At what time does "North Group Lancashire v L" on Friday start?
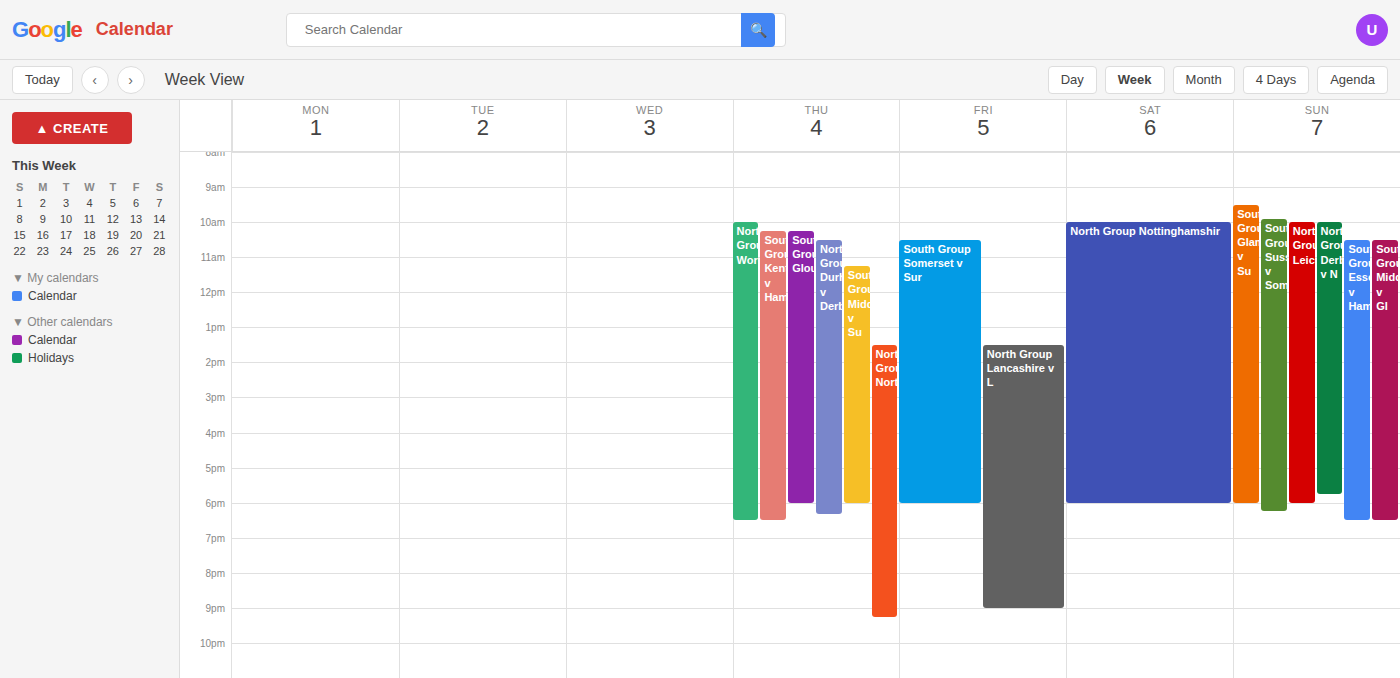
1:30 PM